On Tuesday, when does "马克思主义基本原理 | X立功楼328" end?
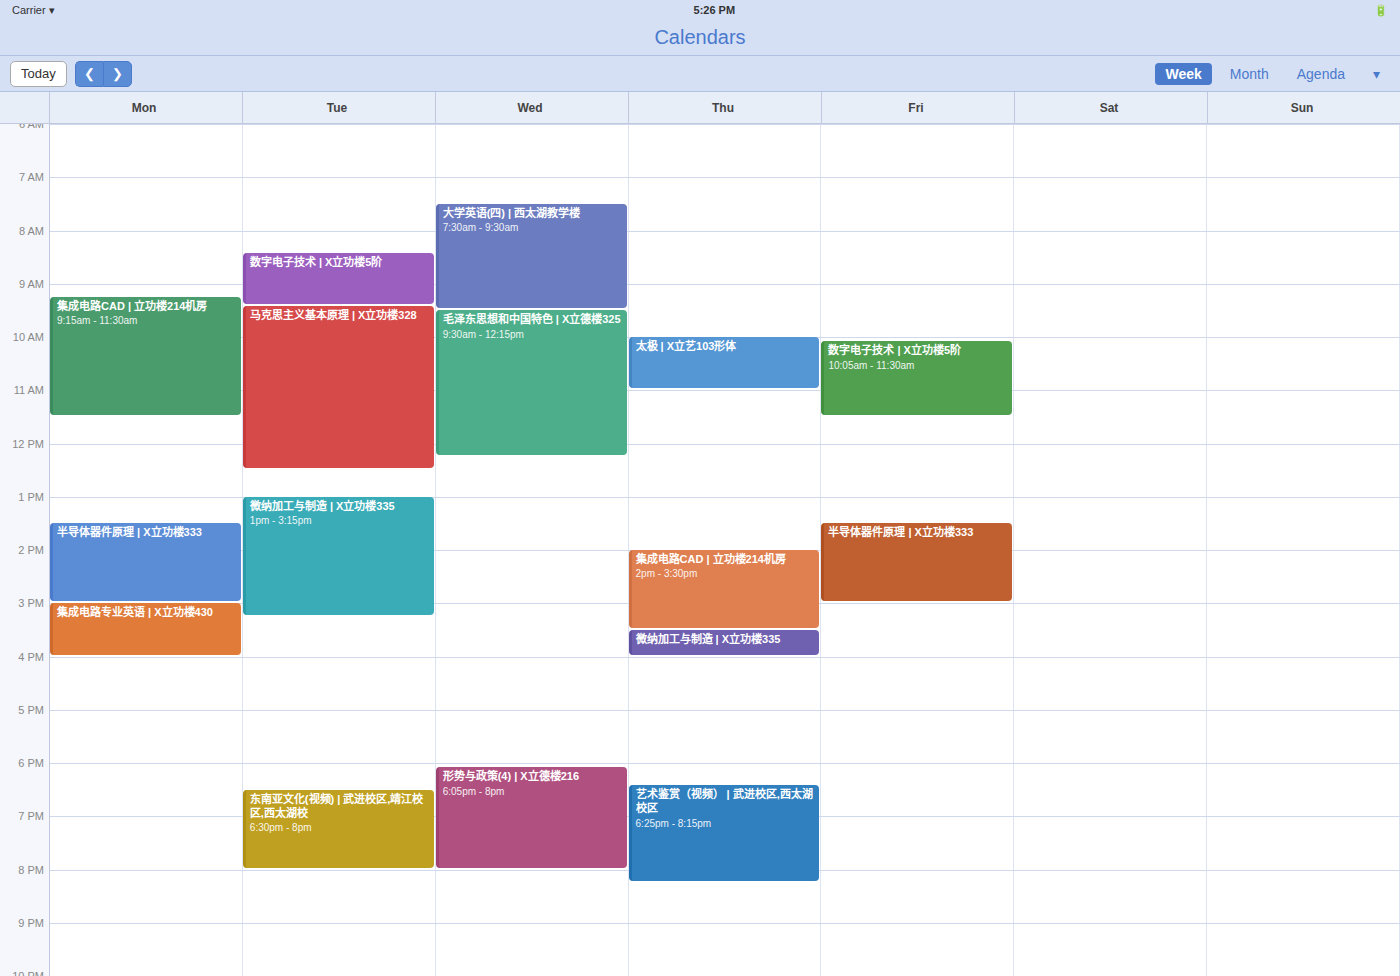
12:30 PM